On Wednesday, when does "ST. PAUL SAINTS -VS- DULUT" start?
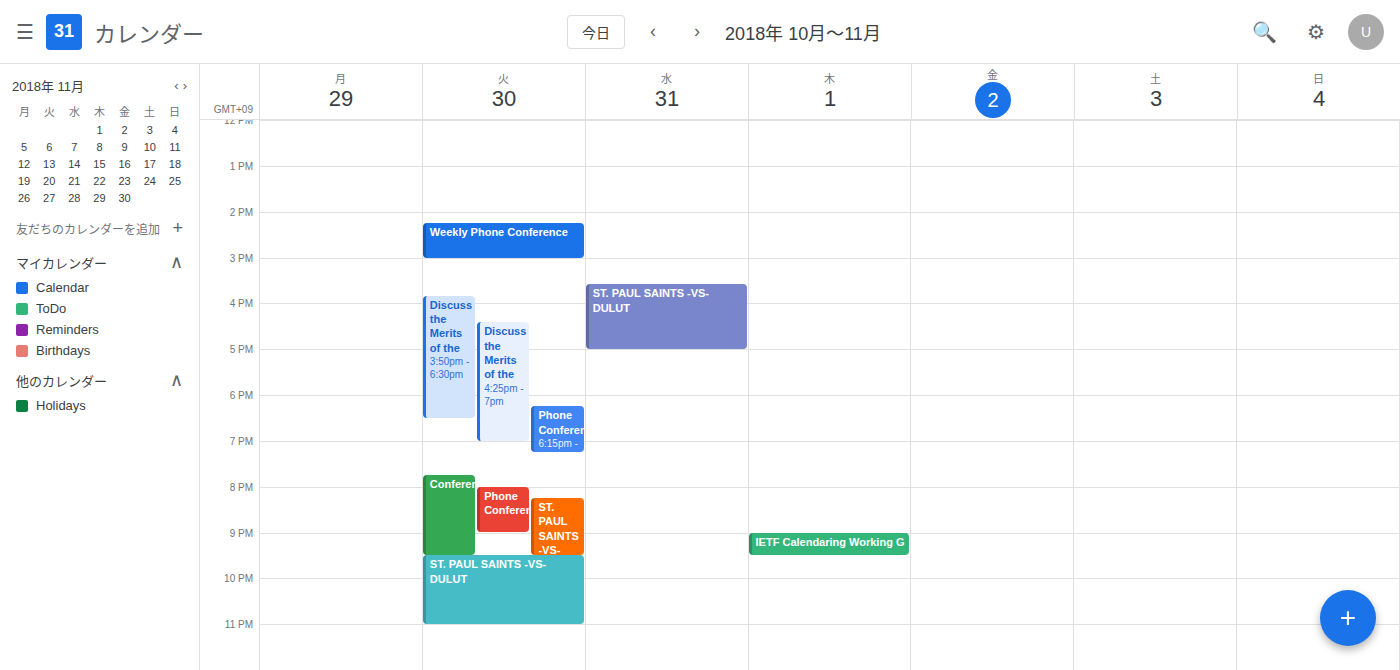
3:35 PM